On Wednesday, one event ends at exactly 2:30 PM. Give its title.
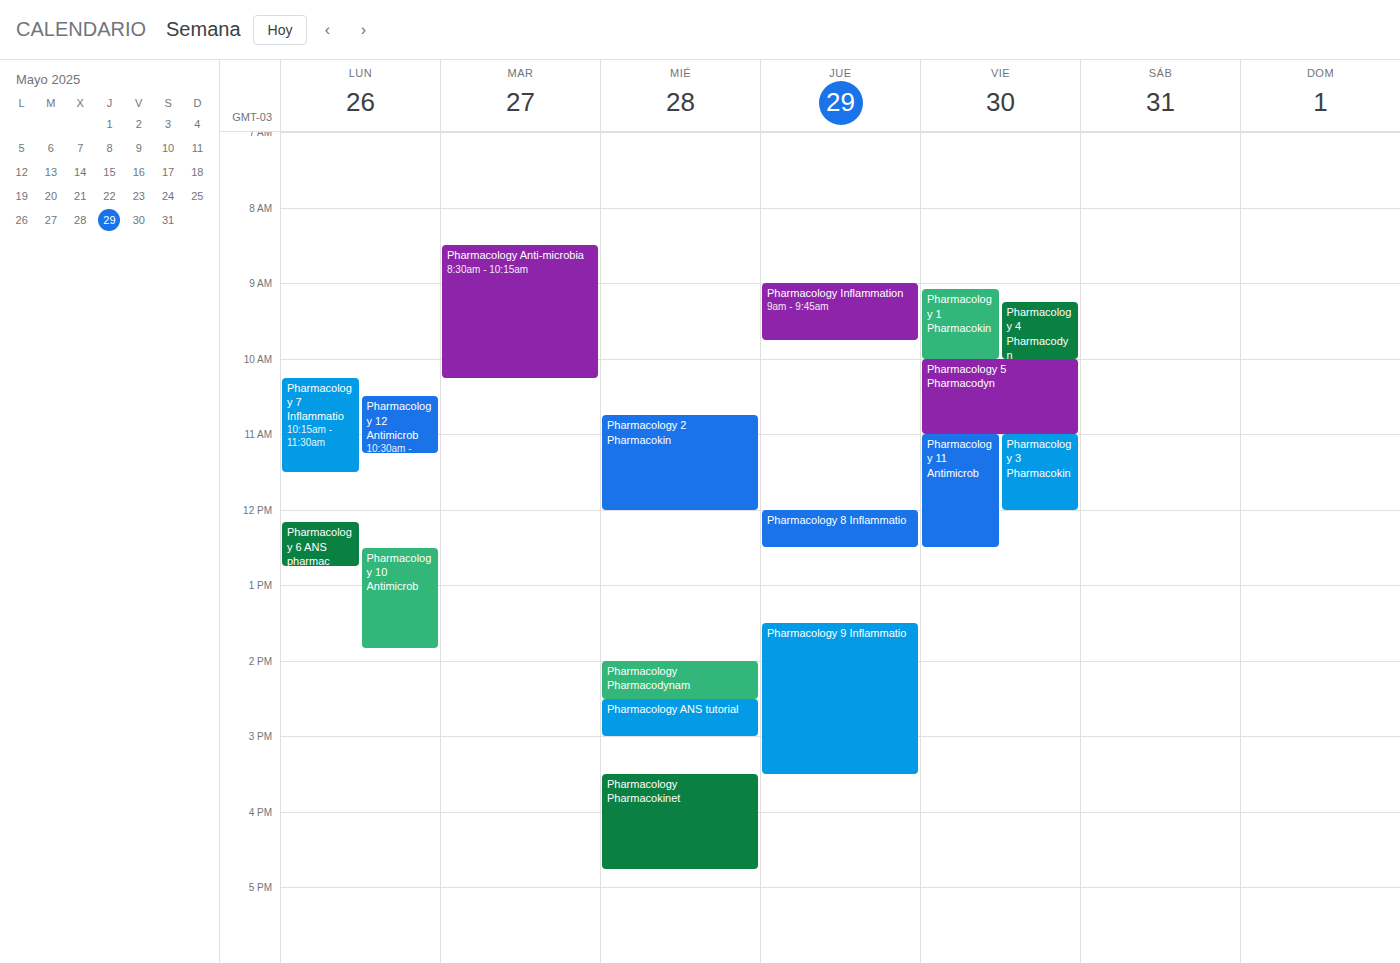
"Pharmacology Pharmacodynam"